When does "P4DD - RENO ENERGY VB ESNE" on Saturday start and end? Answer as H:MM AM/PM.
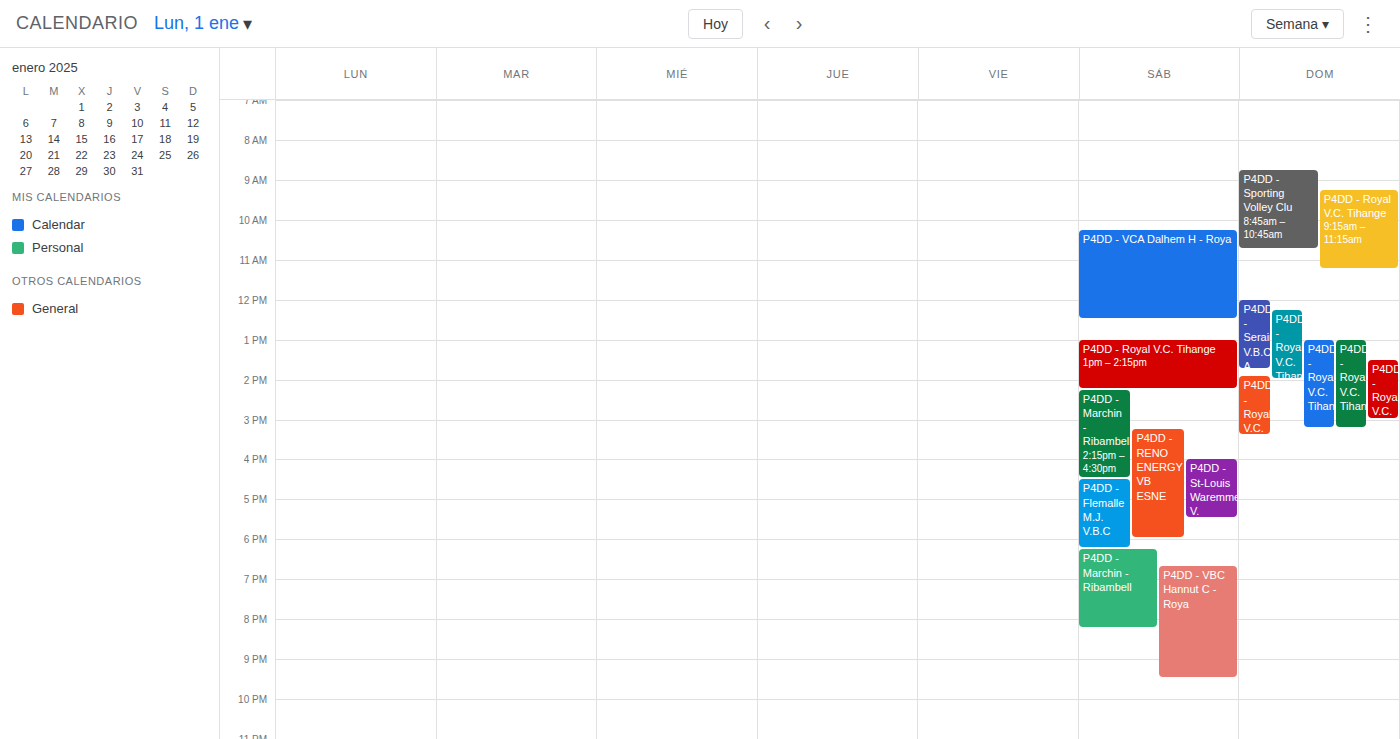
3:15 PM to 6:00 PM